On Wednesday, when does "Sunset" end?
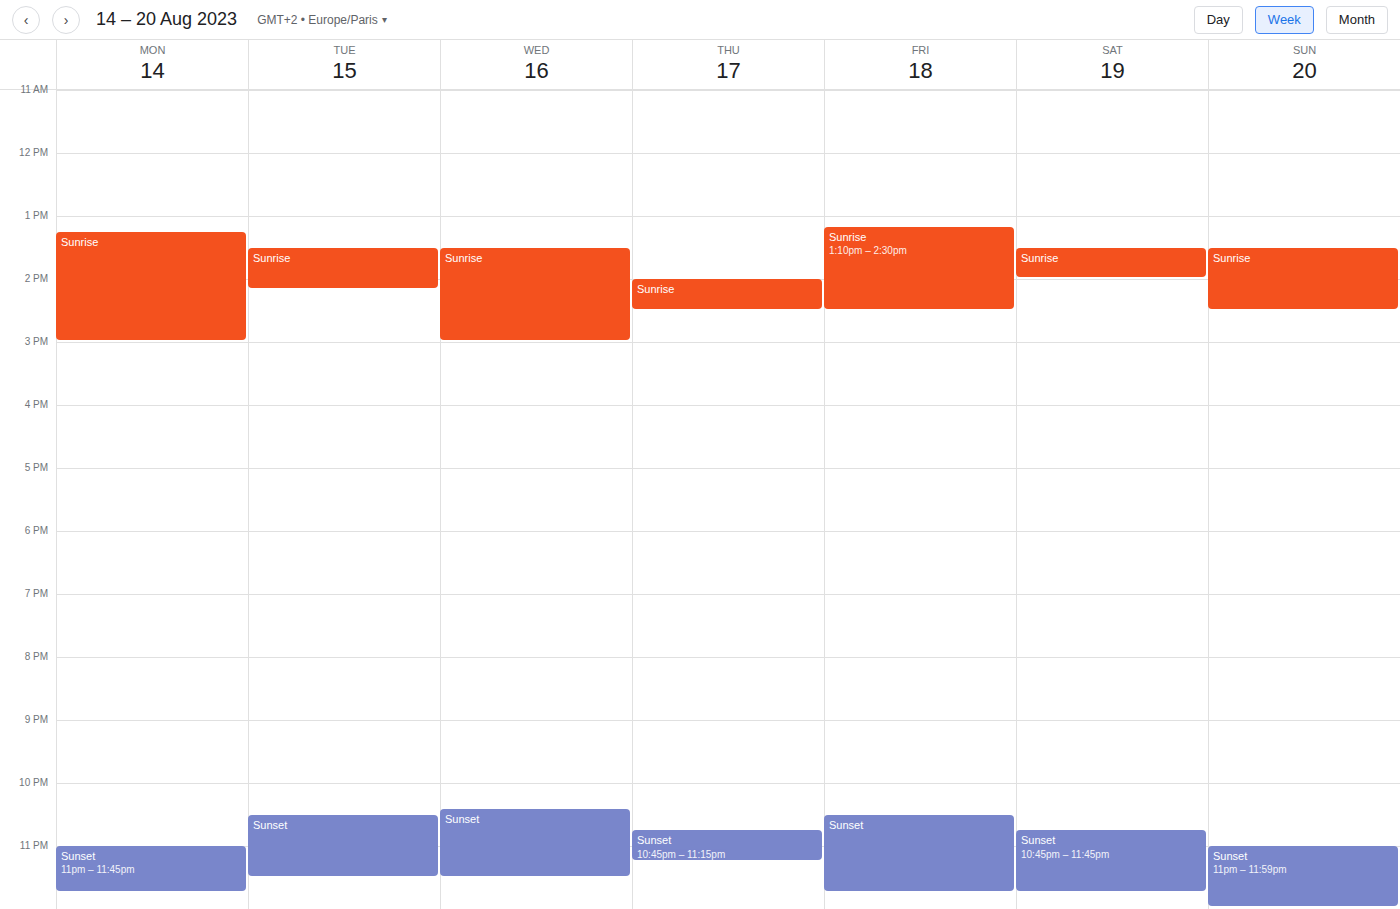
11:30 PM